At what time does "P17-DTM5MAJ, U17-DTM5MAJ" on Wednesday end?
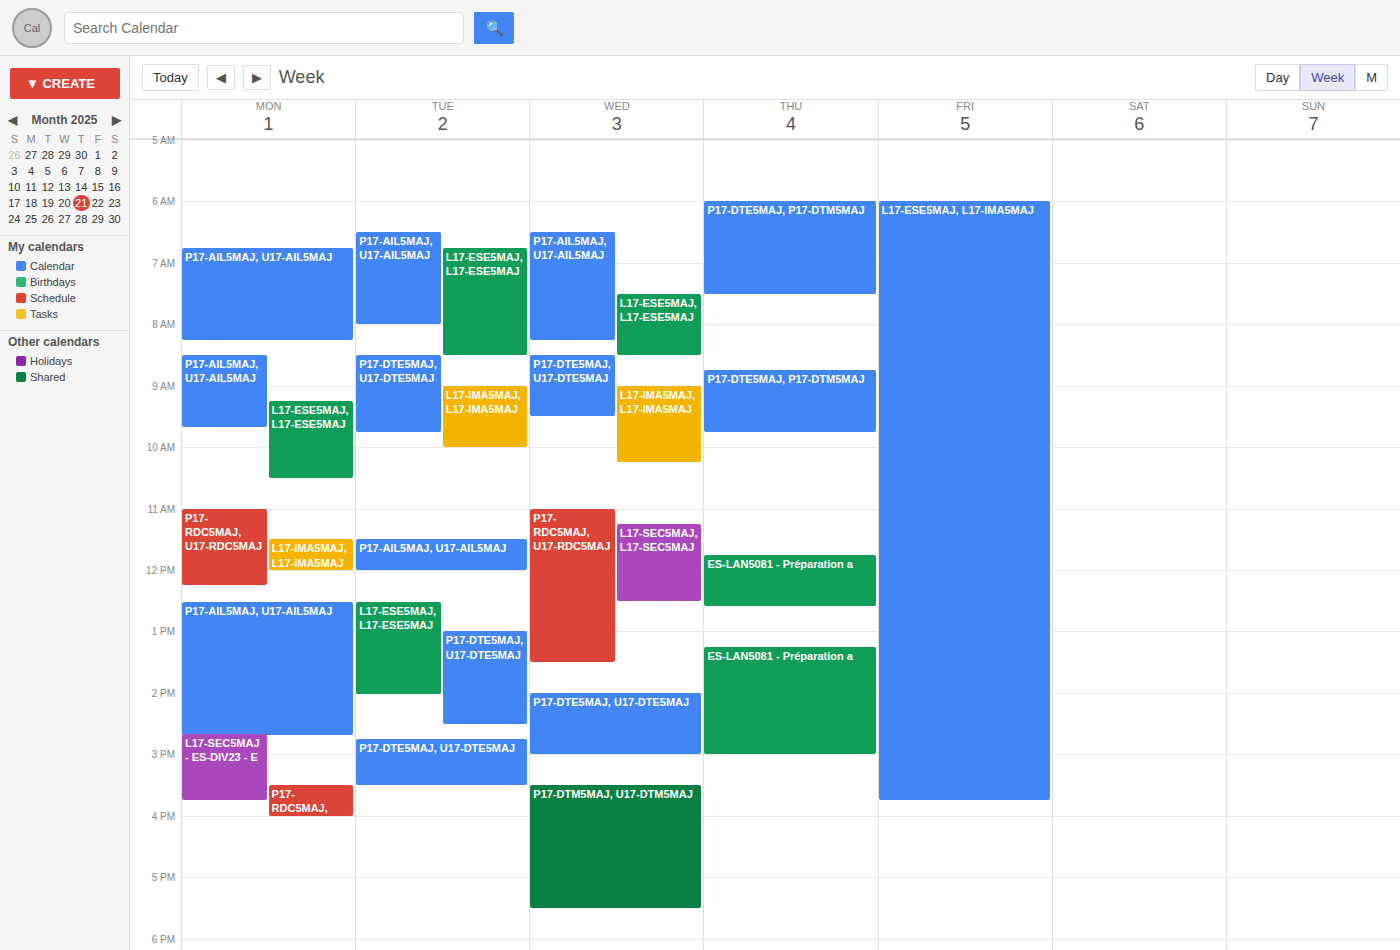
17:30